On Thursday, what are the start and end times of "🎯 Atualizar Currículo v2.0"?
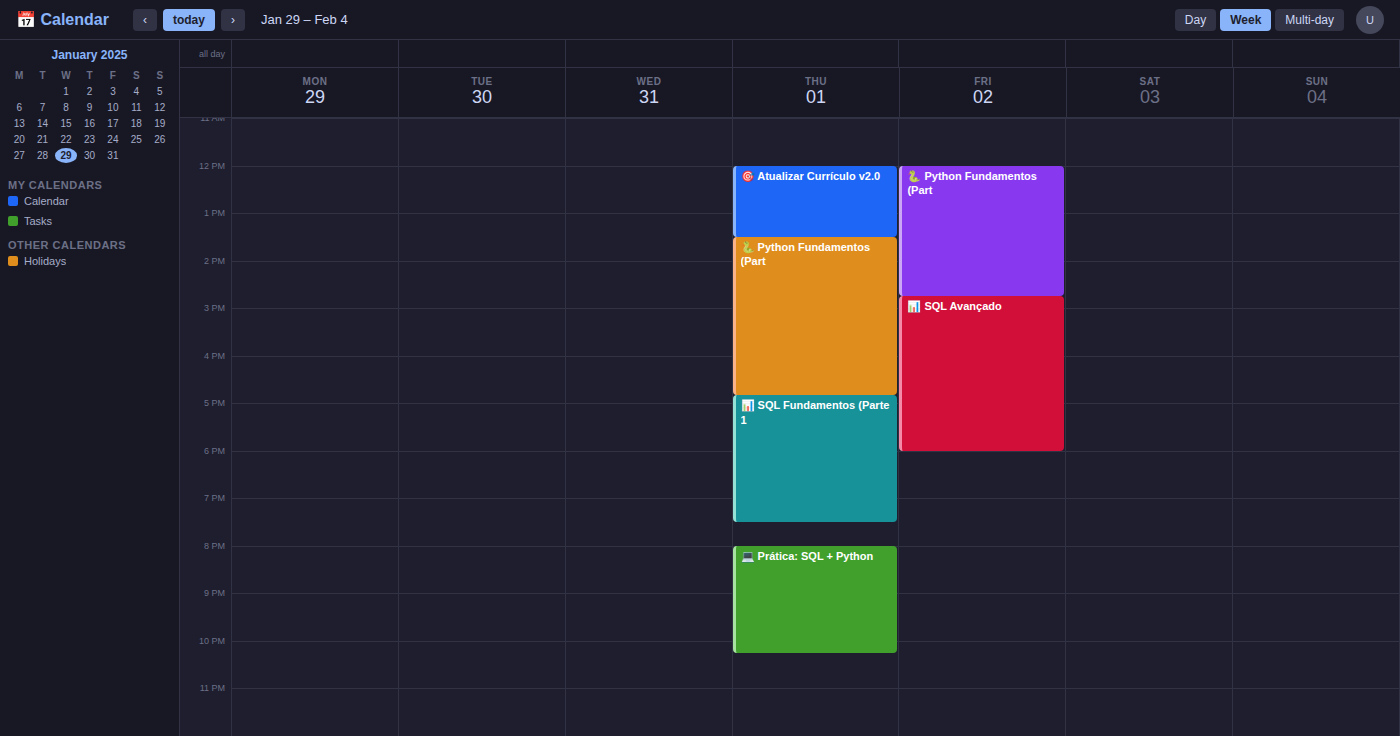
12:00 PM to 1:30 PM